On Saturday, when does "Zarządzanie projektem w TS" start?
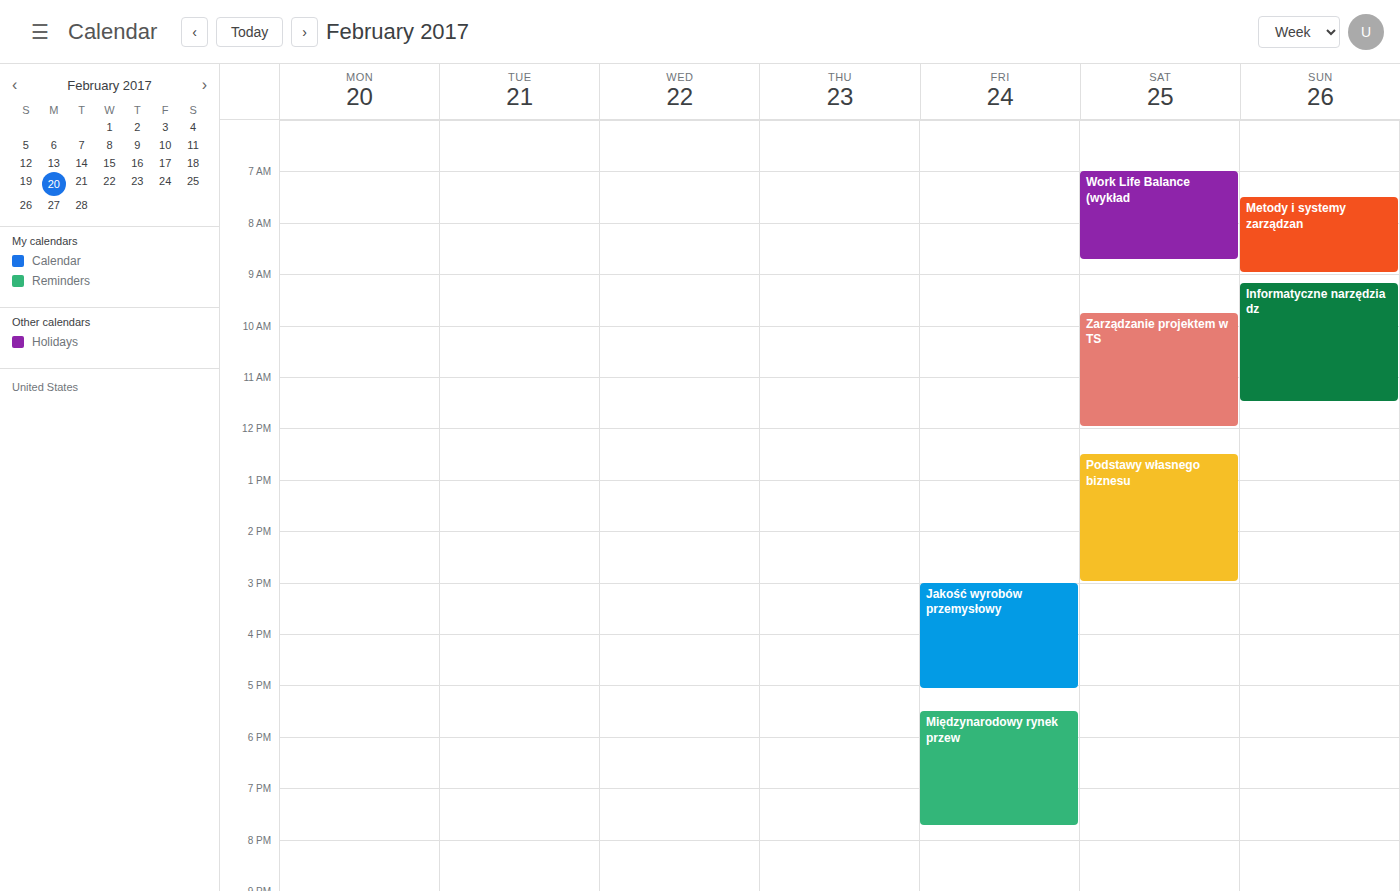
9:45 AM